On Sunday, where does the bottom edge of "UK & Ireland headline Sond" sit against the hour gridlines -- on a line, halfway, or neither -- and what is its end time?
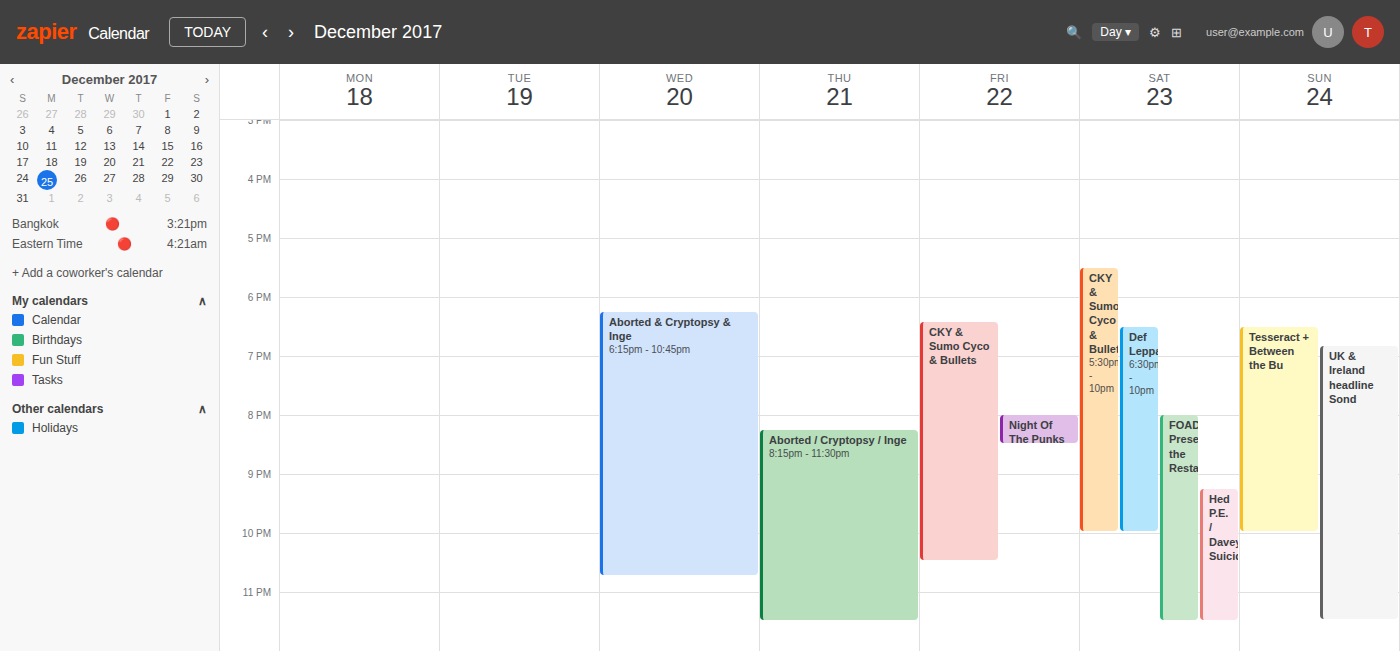
11:30 PM -- halfway between the 11 PM and 12 AM lines.